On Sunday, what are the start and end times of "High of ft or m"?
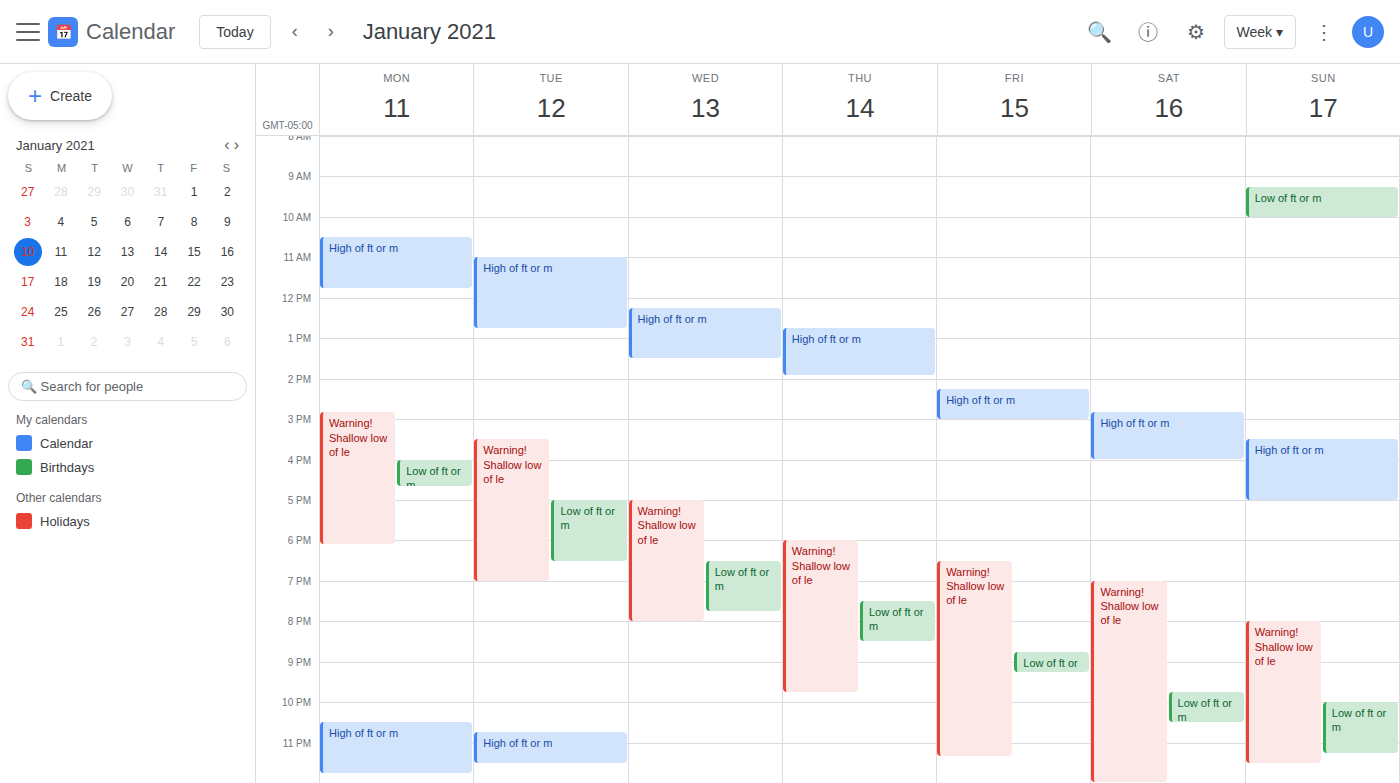
3:30 PM to 5:00 PM